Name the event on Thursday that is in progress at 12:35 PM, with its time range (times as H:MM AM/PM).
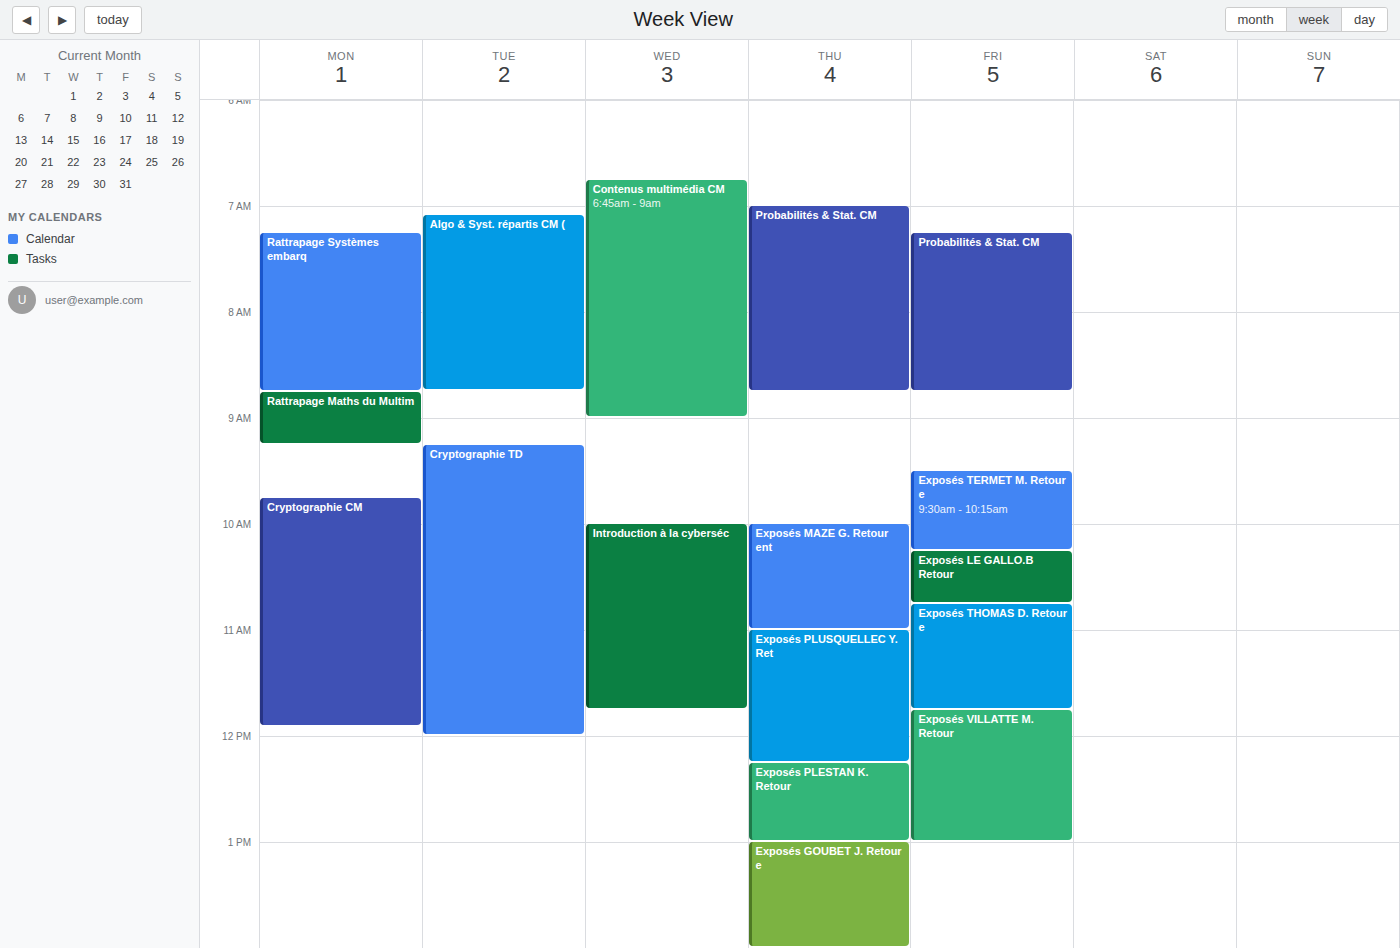
"Exposés PLESTAN K. Retour", 12:15 PM to 1:00 PM